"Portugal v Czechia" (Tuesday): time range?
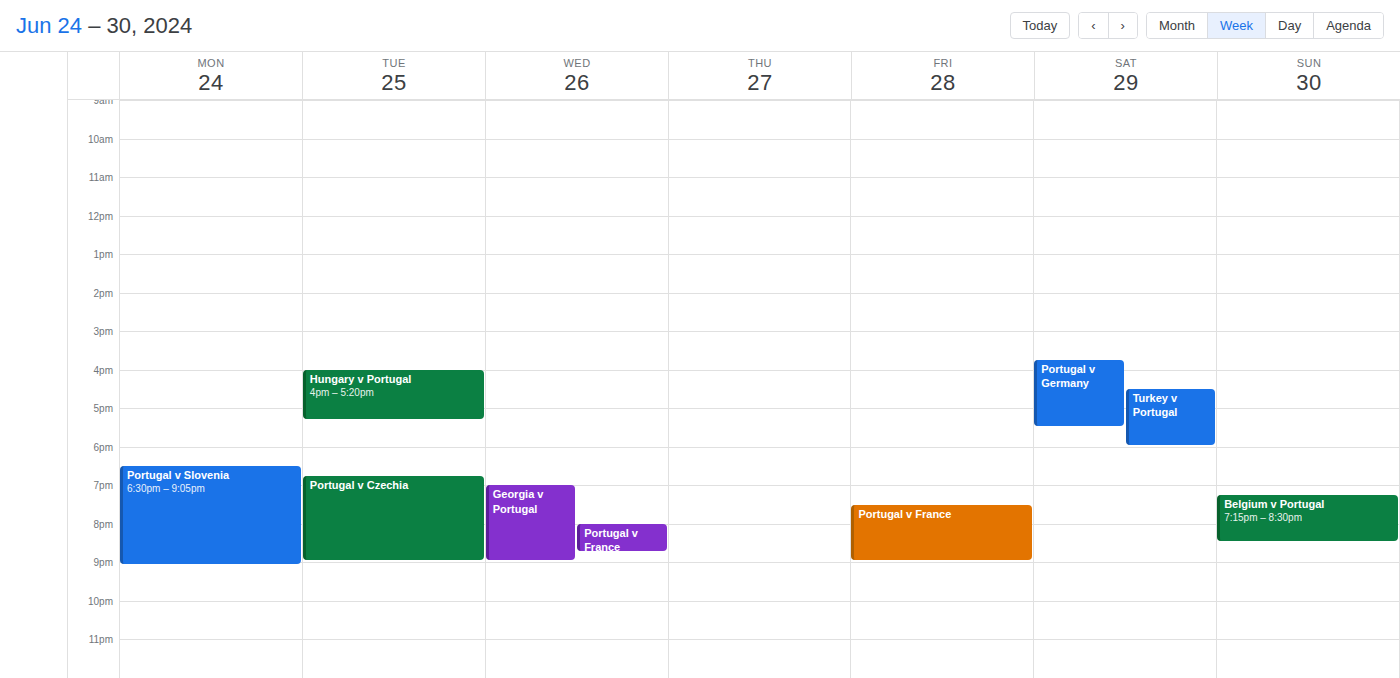
6:45 PM to 9:00 PM